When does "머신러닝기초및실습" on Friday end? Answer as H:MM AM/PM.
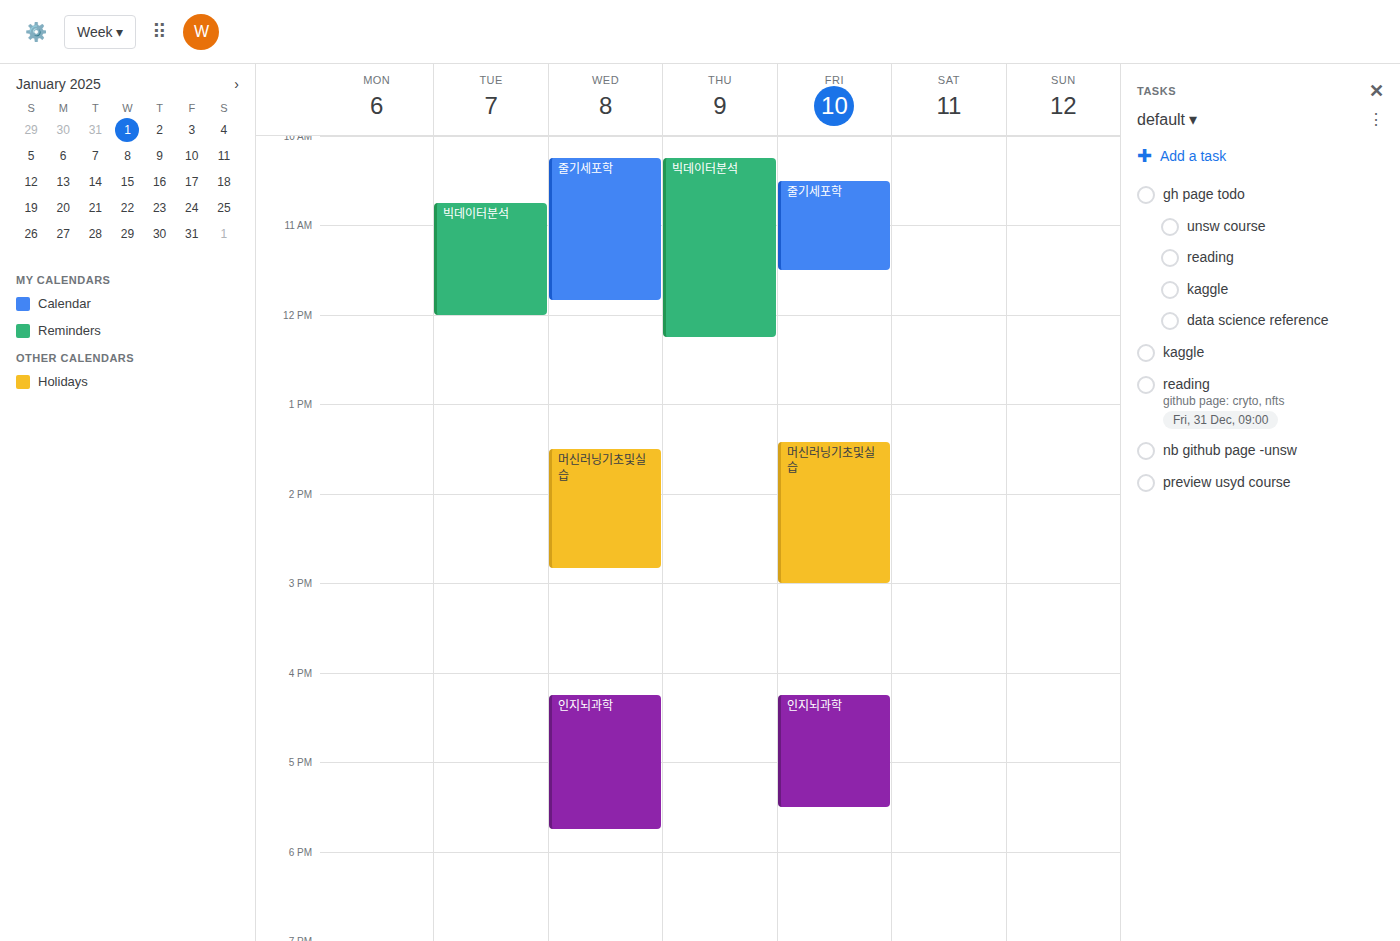
3:00 PM